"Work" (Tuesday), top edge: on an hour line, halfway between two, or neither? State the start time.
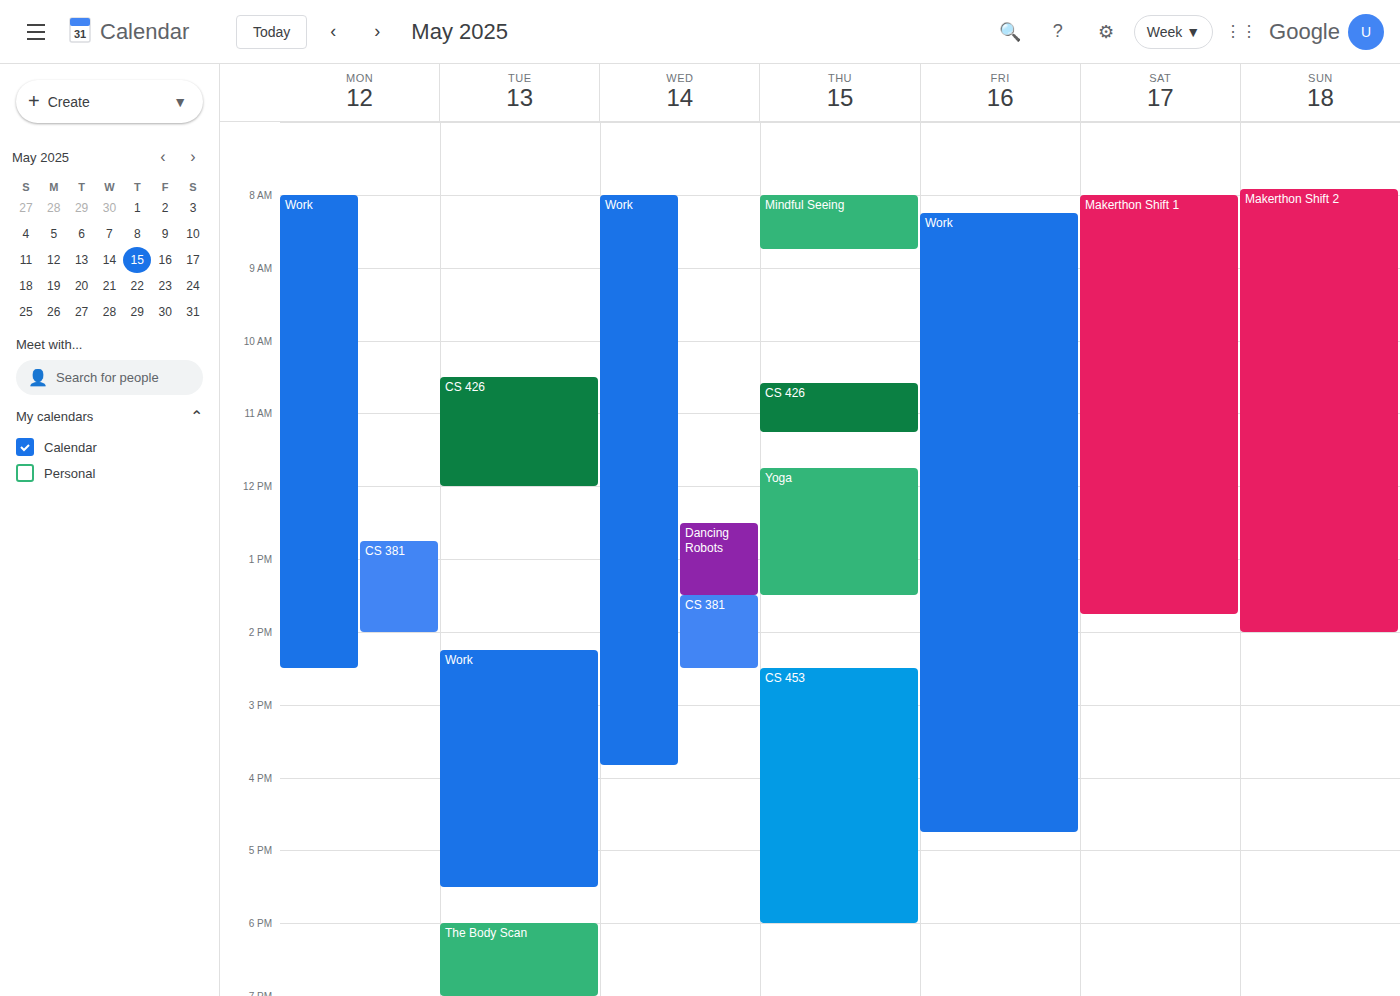
2:15 PM -- neither: a quarter of the way from the 2 PM line to the 3 PM line.